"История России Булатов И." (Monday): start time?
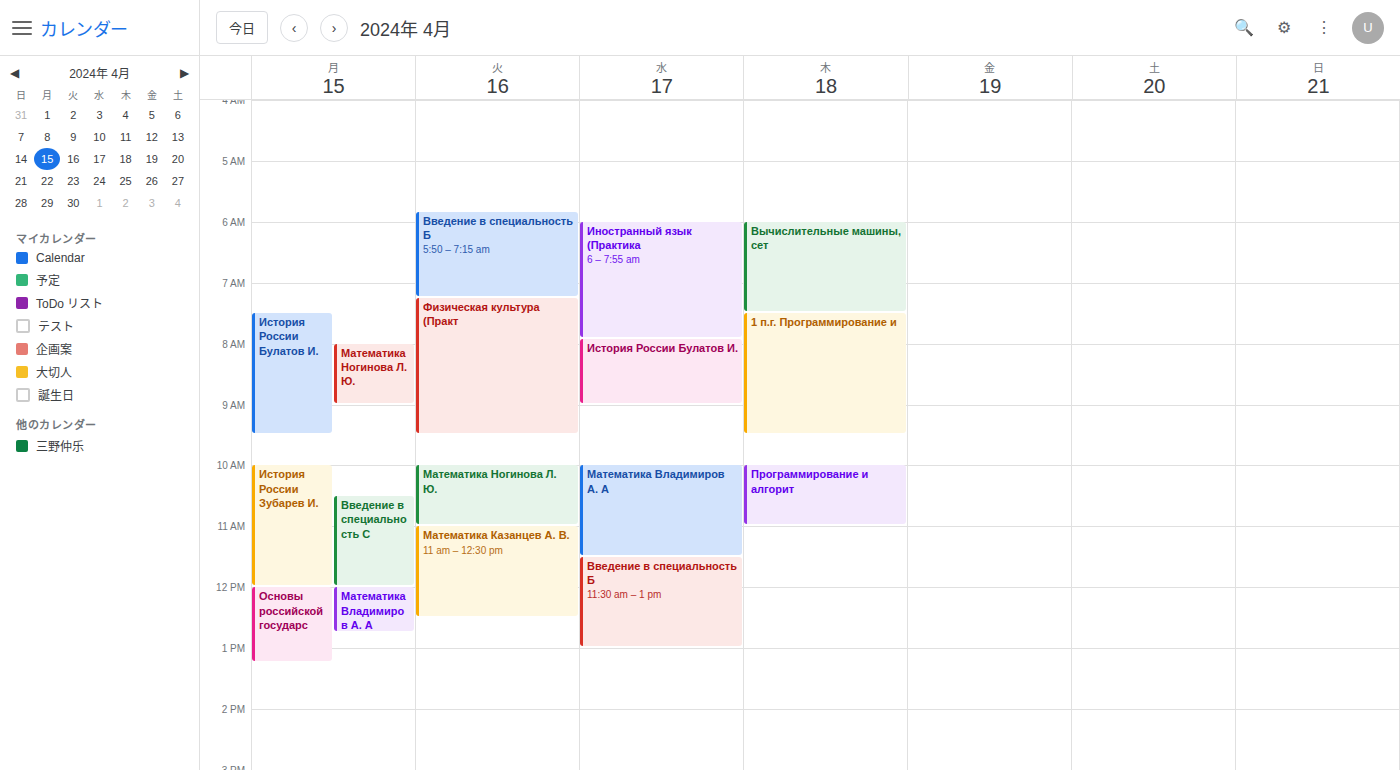
7:30 AM